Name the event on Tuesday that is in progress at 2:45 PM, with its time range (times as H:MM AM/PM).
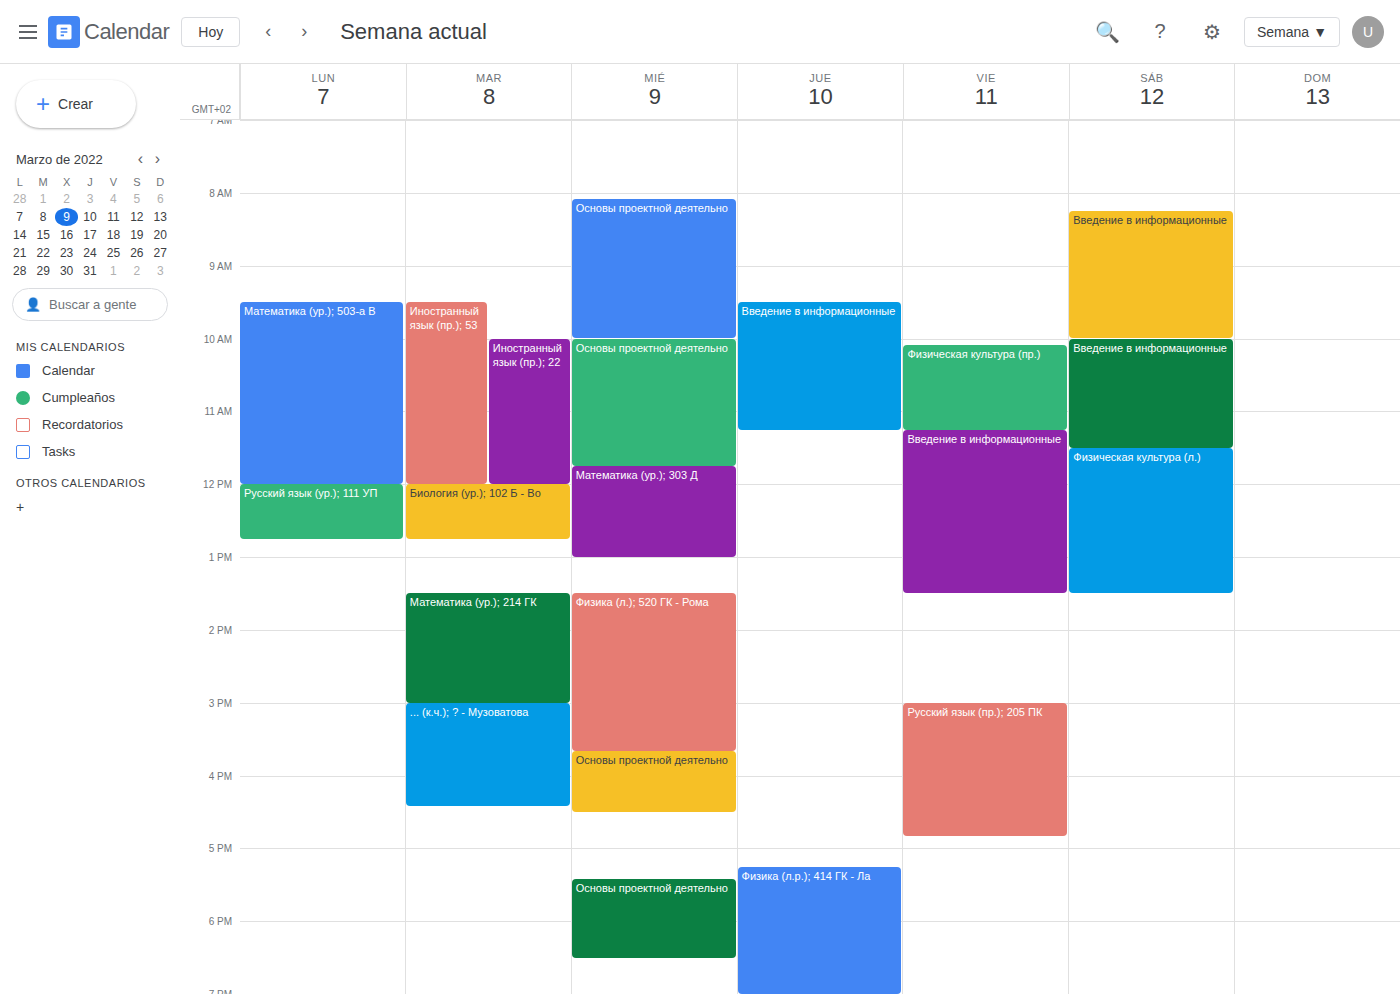
"Математика (ур.); 214 ГК", 1:30 PM to 3:00 PM